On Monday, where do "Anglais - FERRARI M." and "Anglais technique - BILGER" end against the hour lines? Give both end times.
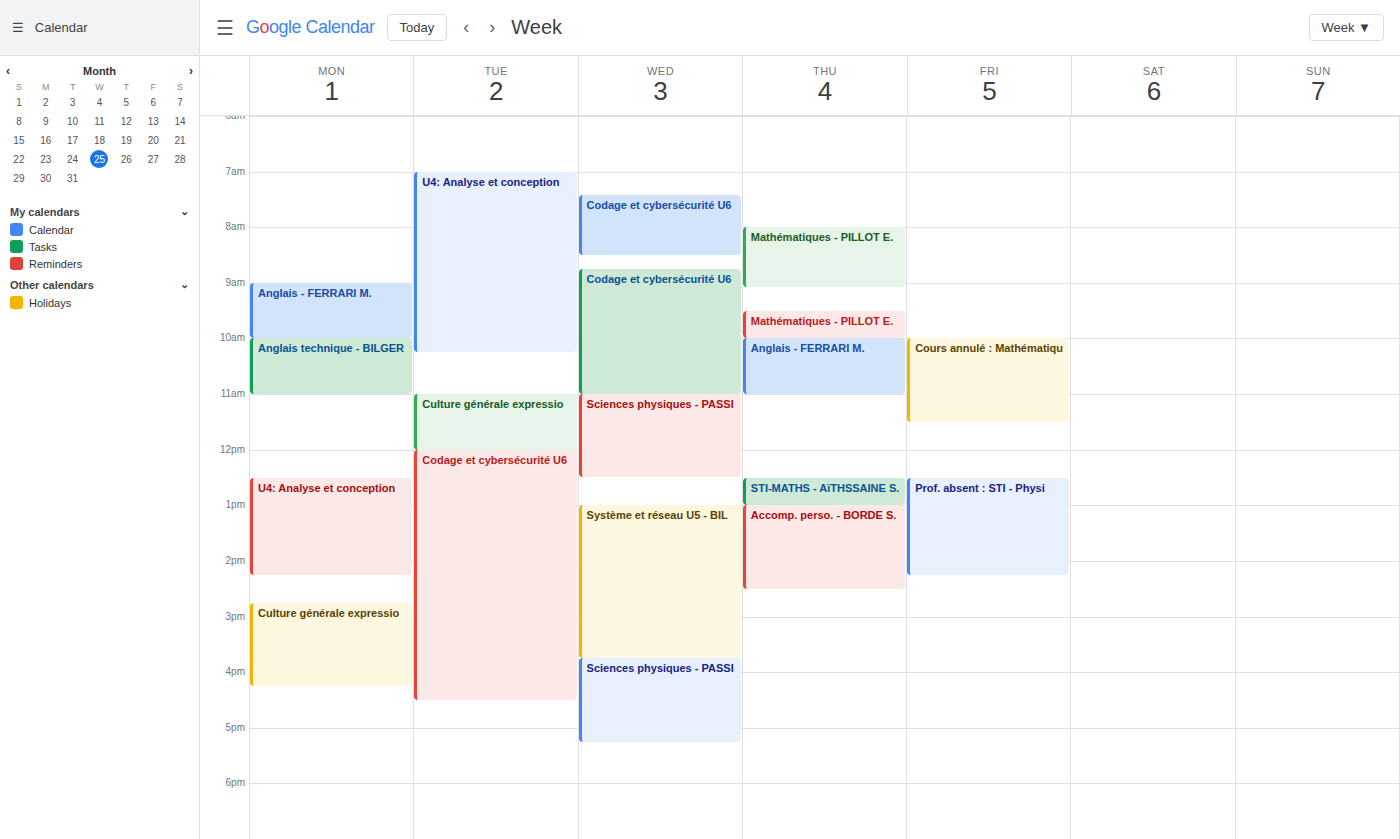
"Anglais - FERRARI M.": 10:00 AM, exactly on the 10 AM line. "Anglais technique - BILGER": 11:00 AM, exactly on the 11 AM line.